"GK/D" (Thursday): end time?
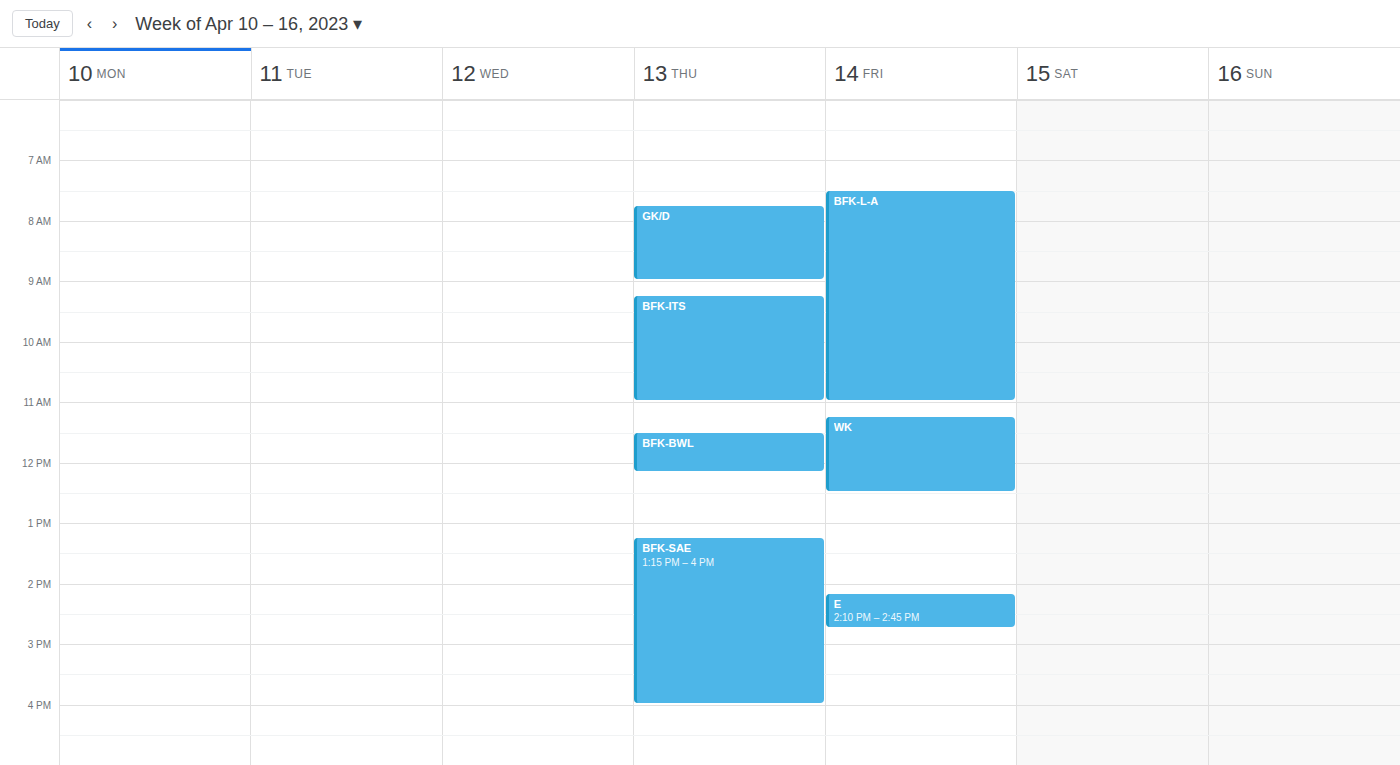
9:00 AM